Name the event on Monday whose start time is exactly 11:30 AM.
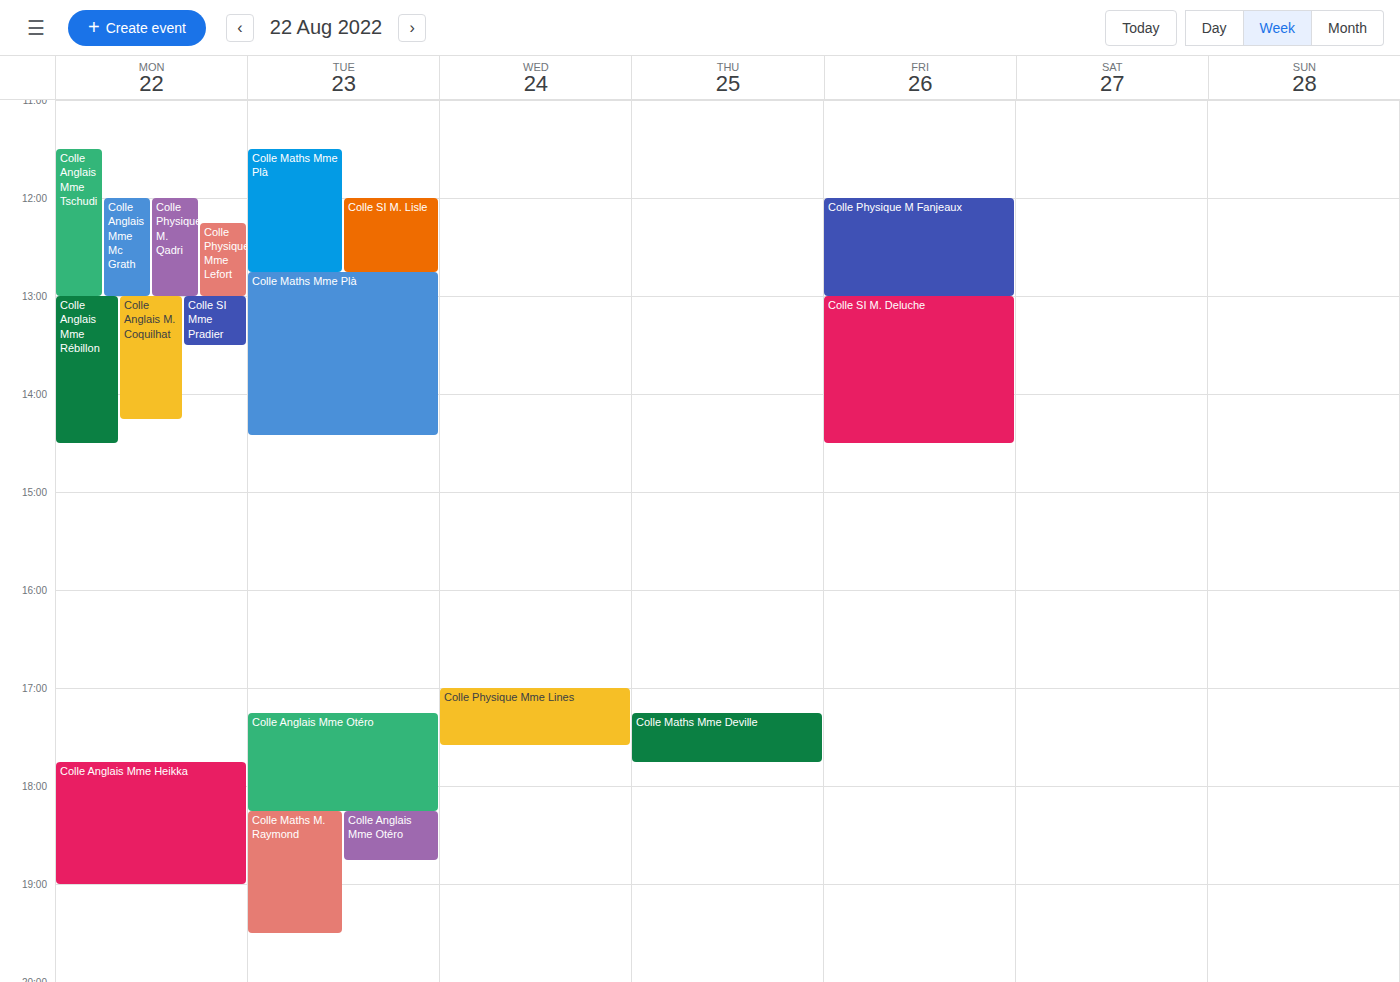
"Colle Anglais Mme Tschudi"